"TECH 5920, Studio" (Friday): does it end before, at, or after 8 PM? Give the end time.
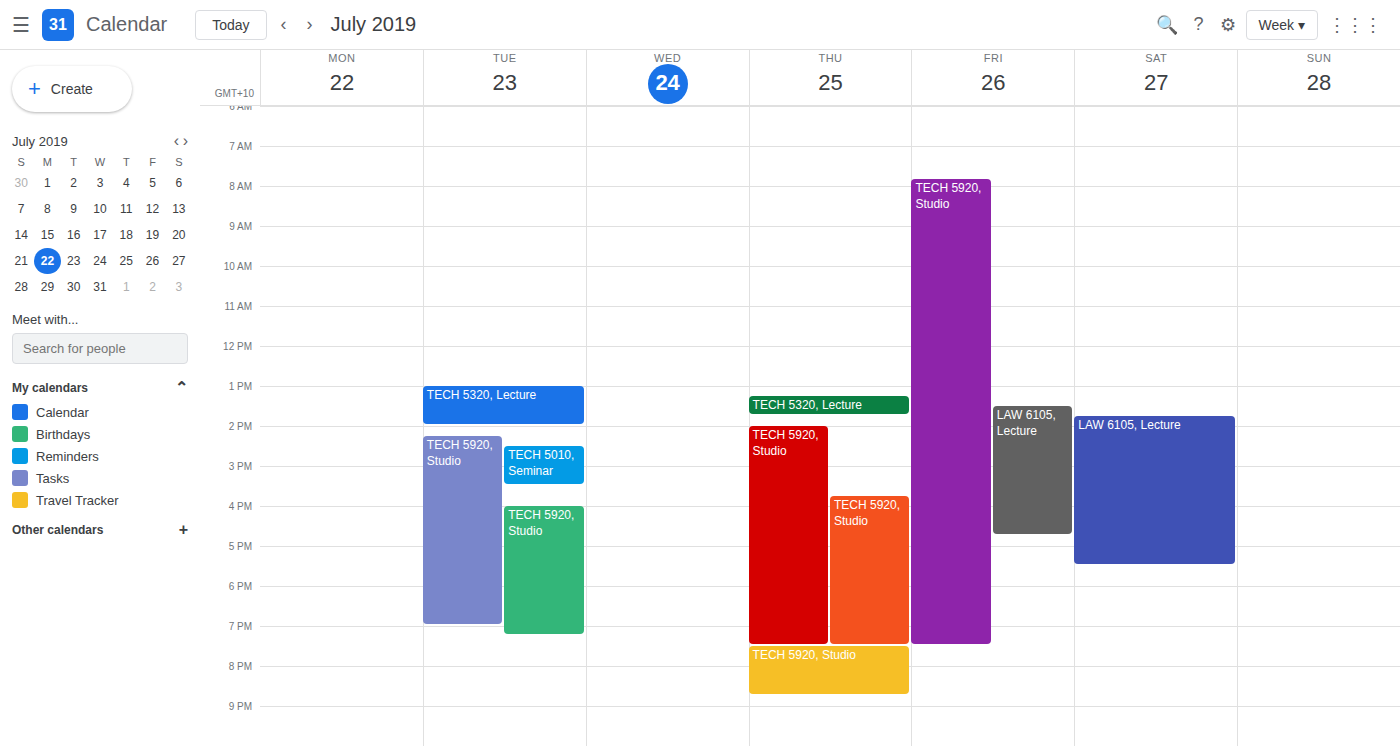
7:30 PM -- before 8 PM, 30 minutes above the 8 PM line.